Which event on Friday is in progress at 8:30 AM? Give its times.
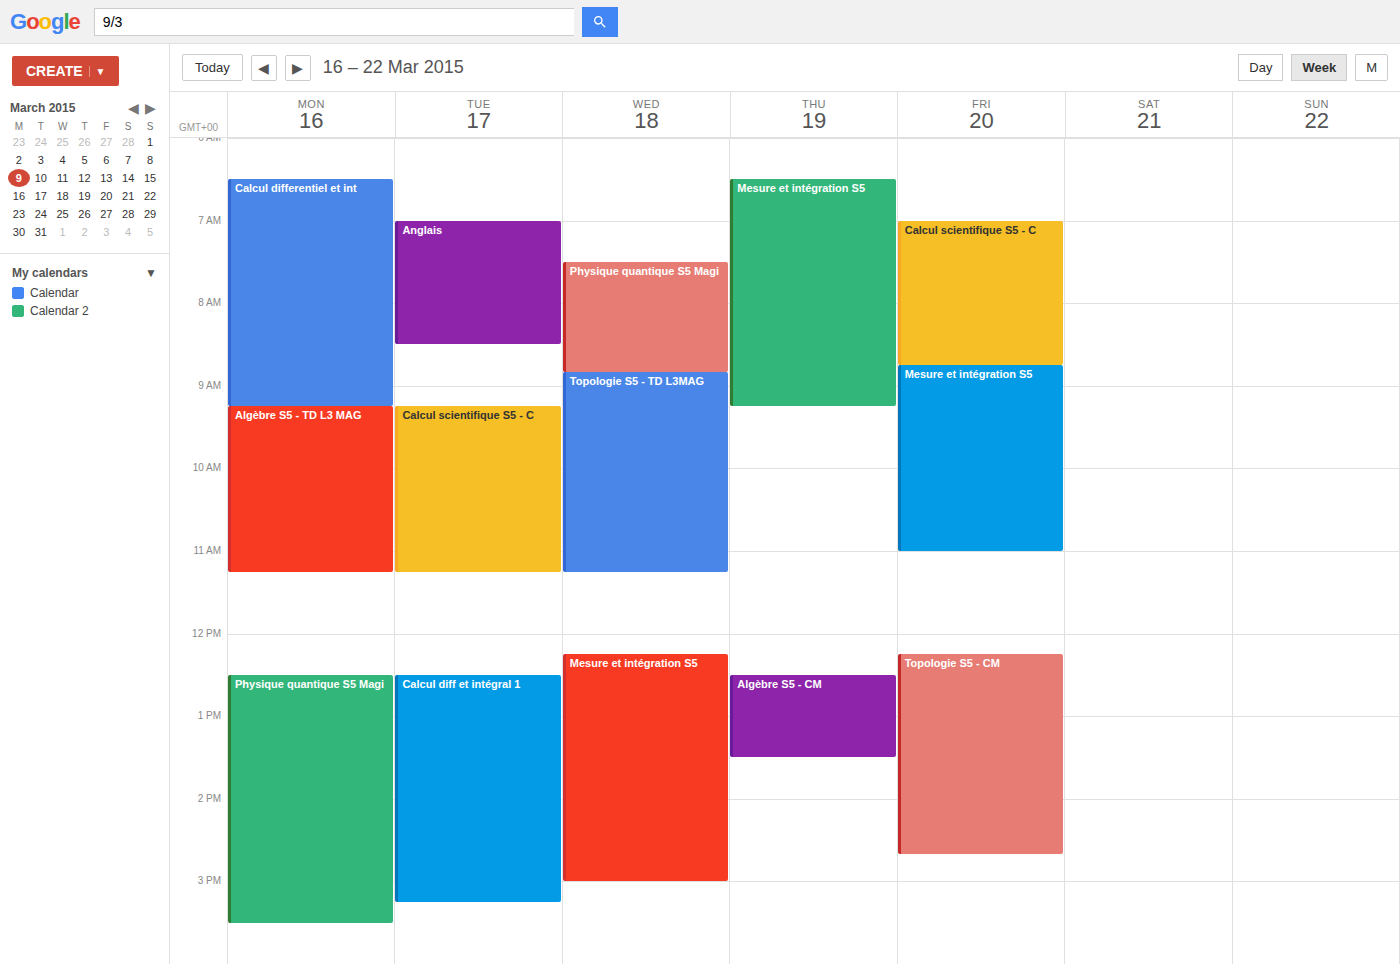
"Calcul scientifique S5 - C", 7:00 AM to 8:45 AM